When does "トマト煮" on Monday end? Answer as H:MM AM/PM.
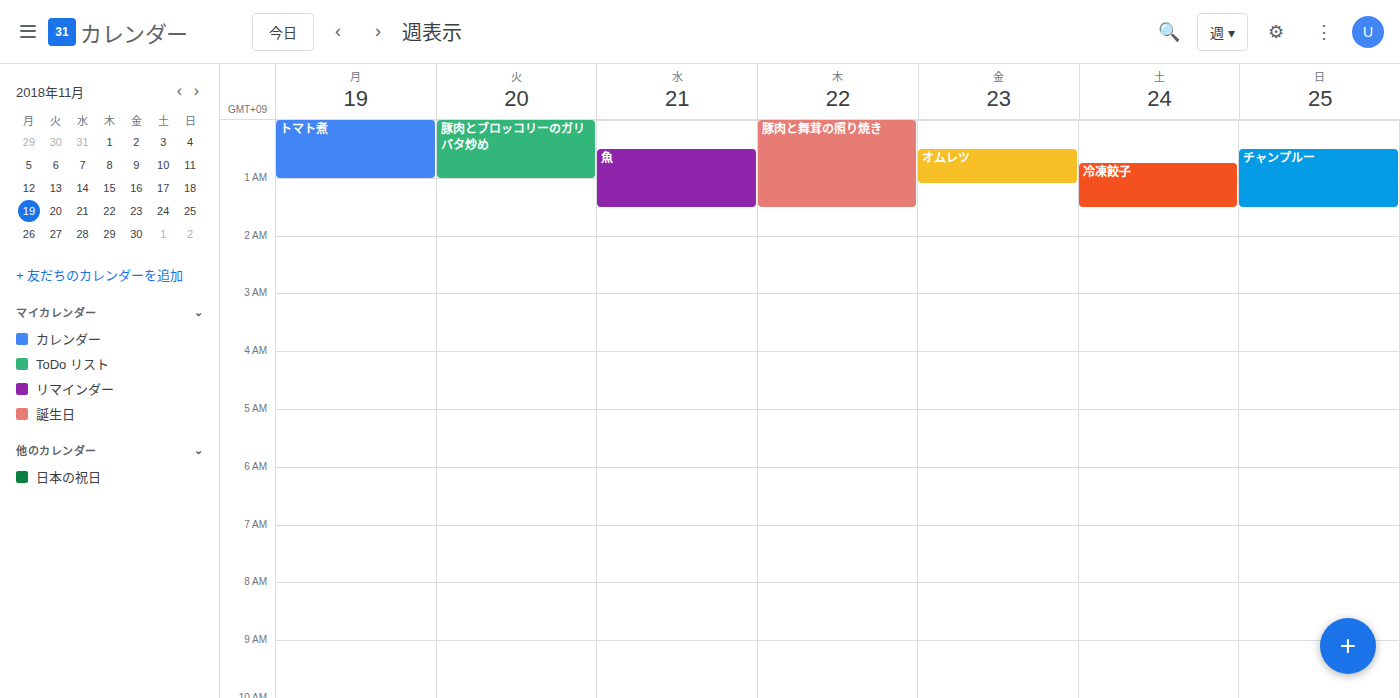
1:00 AM